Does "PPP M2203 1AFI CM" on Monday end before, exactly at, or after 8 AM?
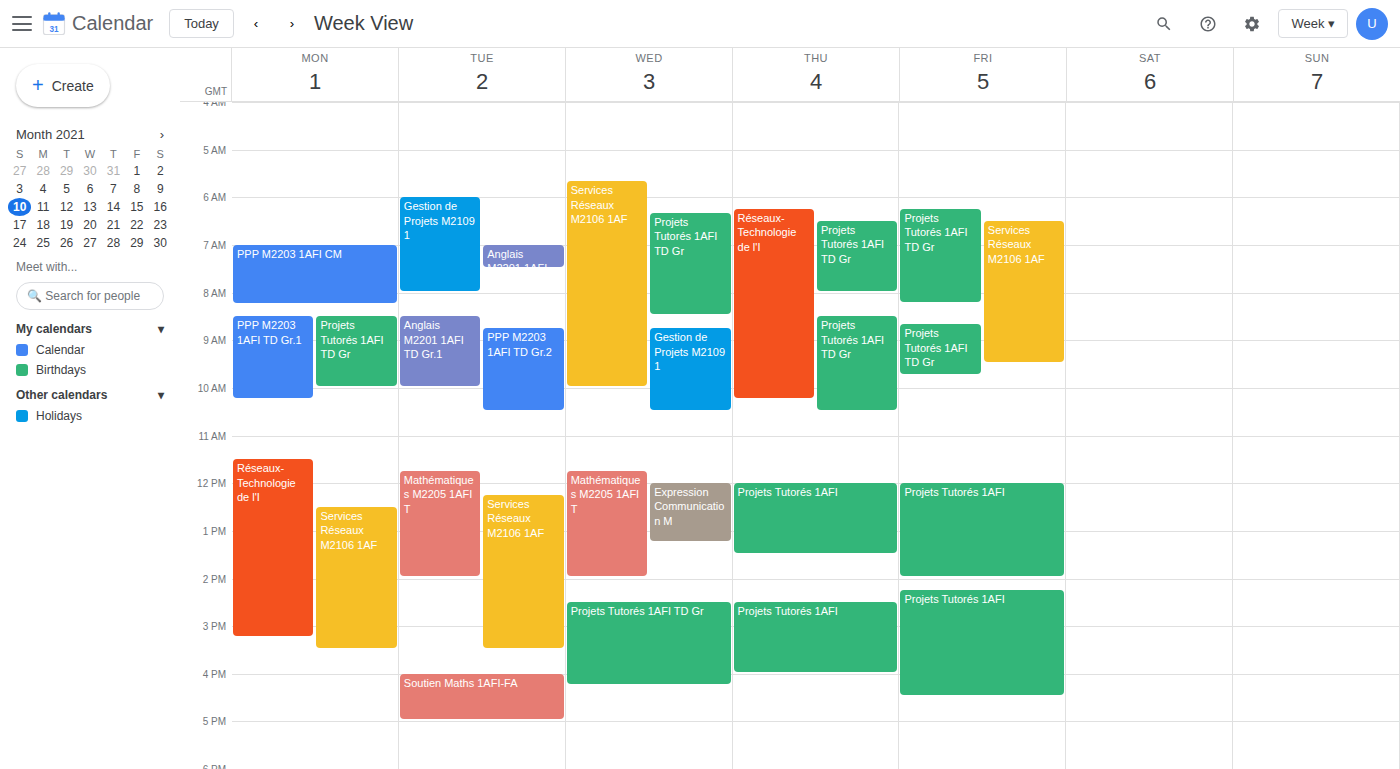
8:15 AM -- after 8 AM, 15 minutes below the 8 AM line.